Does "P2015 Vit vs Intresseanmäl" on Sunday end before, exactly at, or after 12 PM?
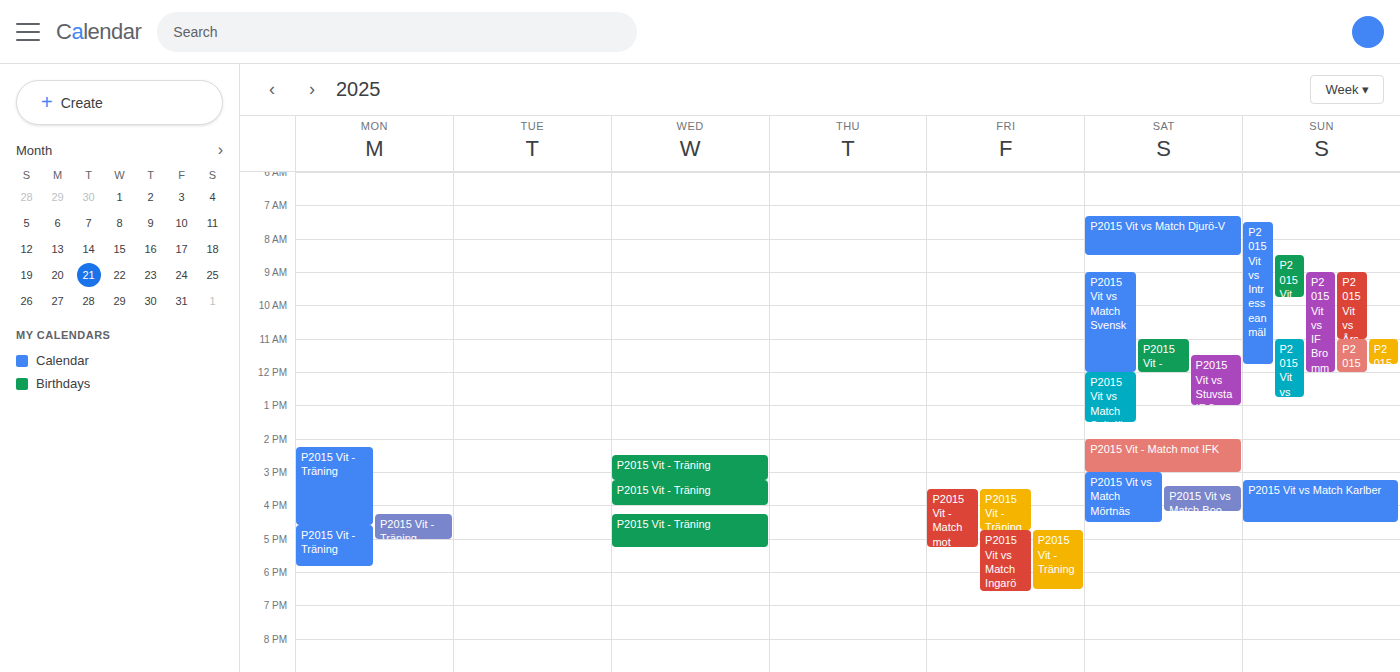
11:45 AM -- before 12 PM, 15 minutes above the 12 PM line.